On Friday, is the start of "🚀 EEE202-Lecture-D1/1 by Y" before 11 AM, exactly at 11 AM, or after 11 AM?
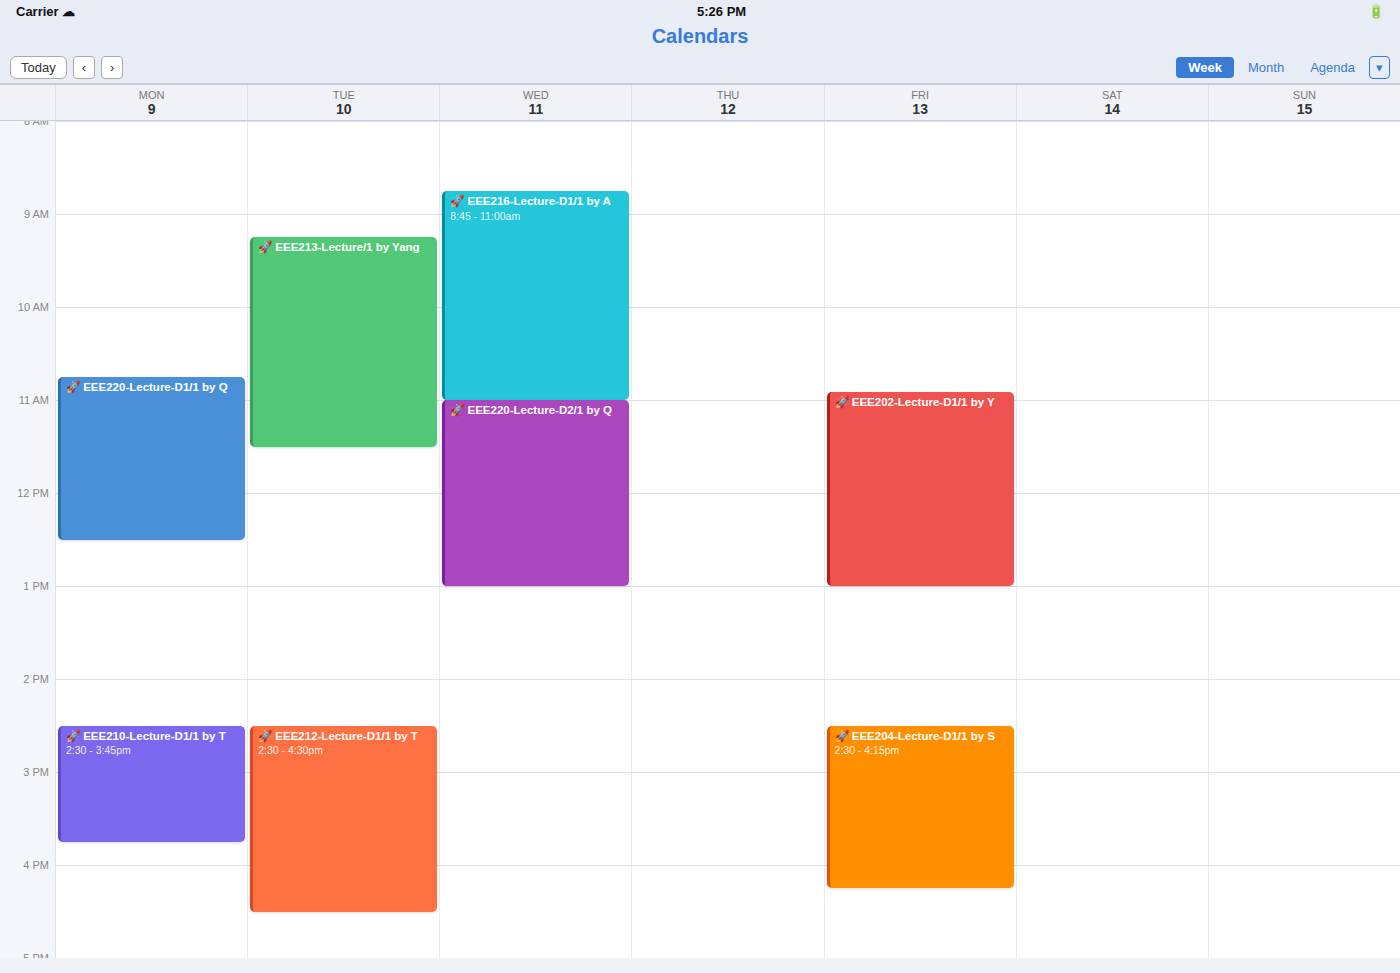
10:55 AM -- before 11 AM, 5 minutes above the 11 AM line.